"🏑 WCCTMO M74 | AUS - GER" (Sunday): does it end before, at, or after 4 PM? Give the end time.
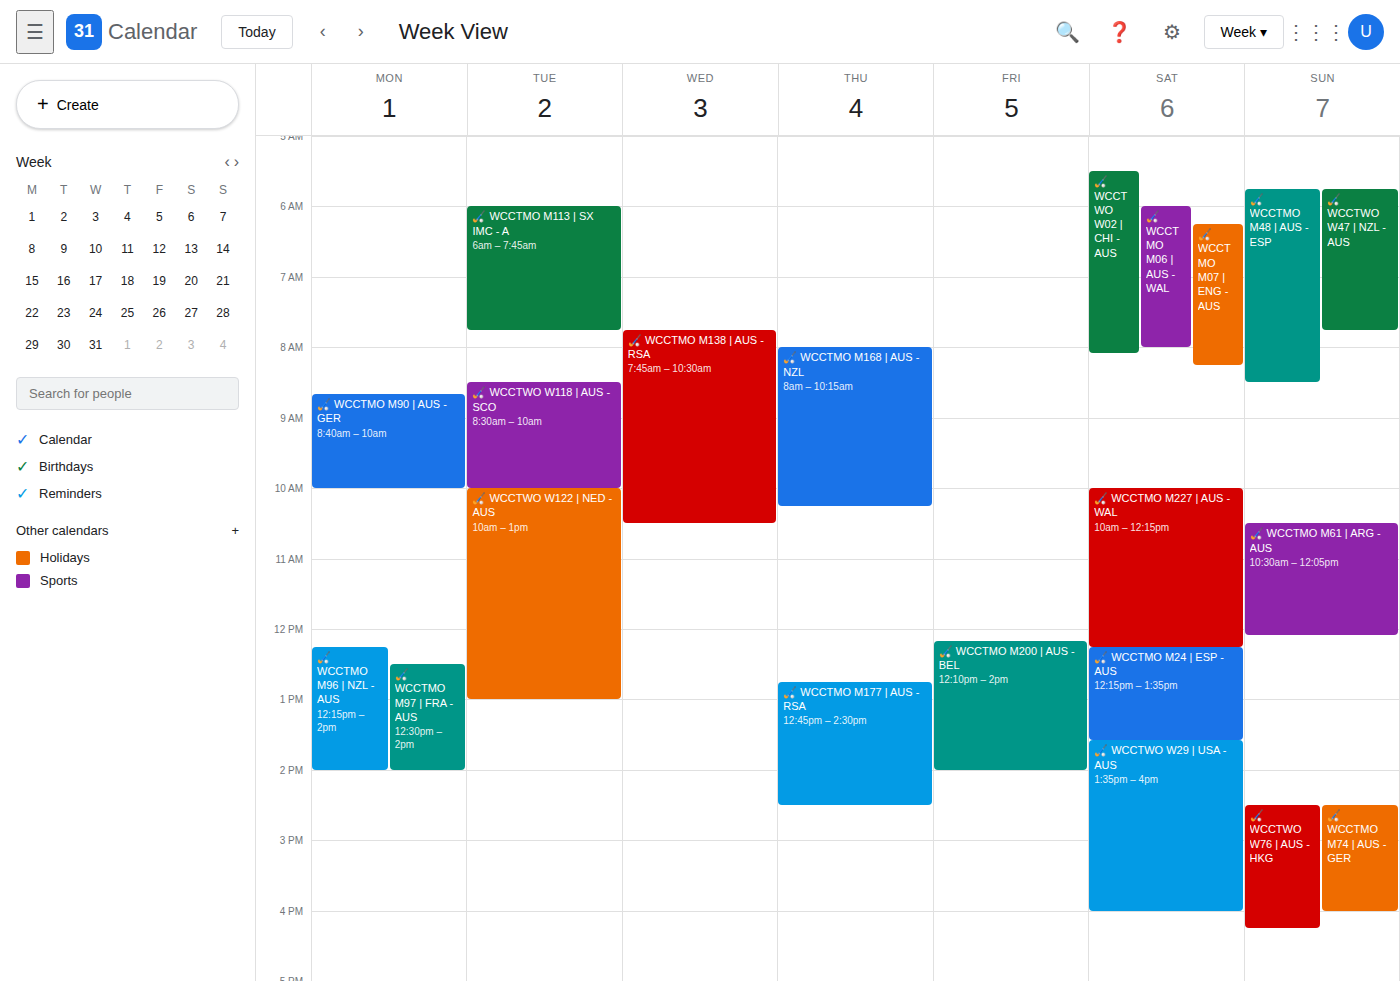
4:00 PM -- exactly at 4 PM, on the 4 PM line.